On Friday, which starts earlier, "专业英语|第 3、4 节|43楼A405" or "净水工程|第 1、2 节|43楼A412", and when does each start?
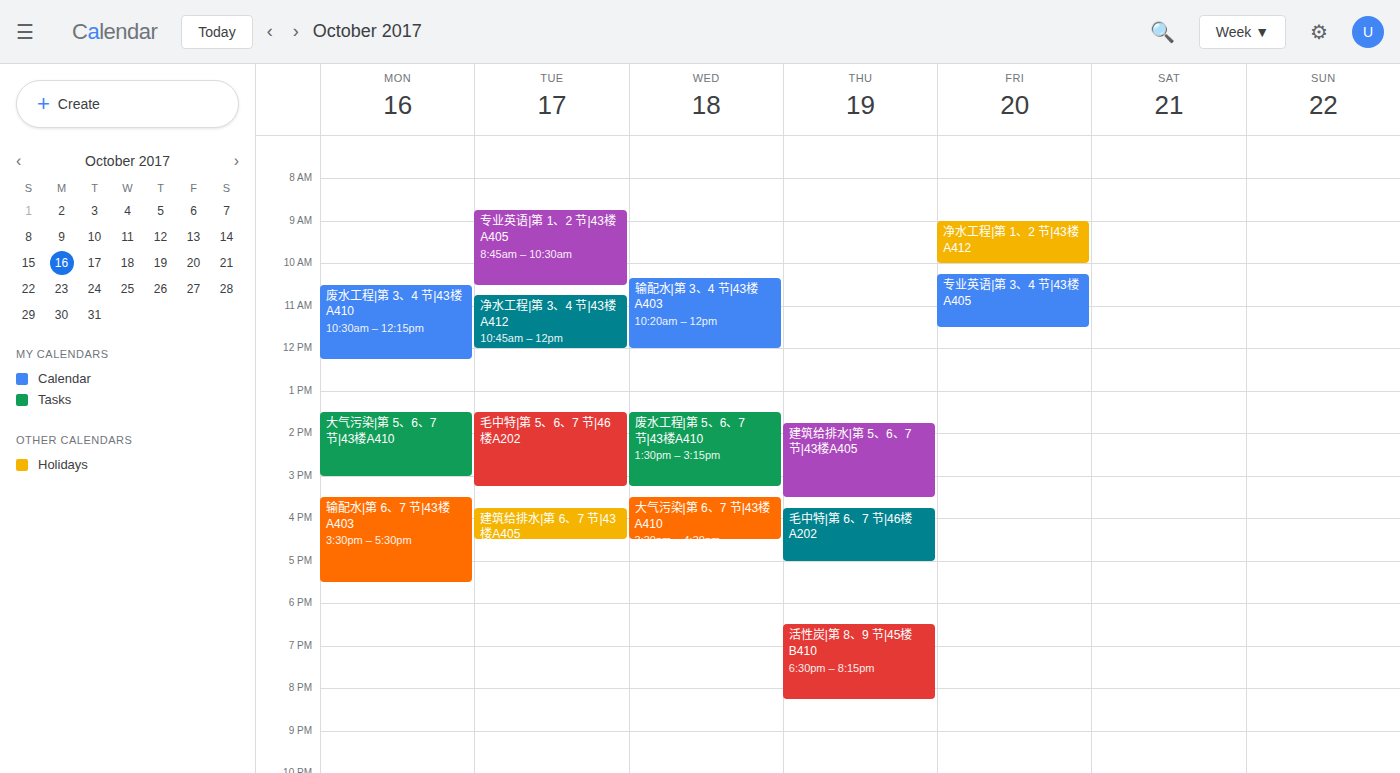
"净水工程|第 1、2 节|43楼A412" 9:00 AM; "专业英语|第 3、4 节|43楼A405" 10:15 AM.